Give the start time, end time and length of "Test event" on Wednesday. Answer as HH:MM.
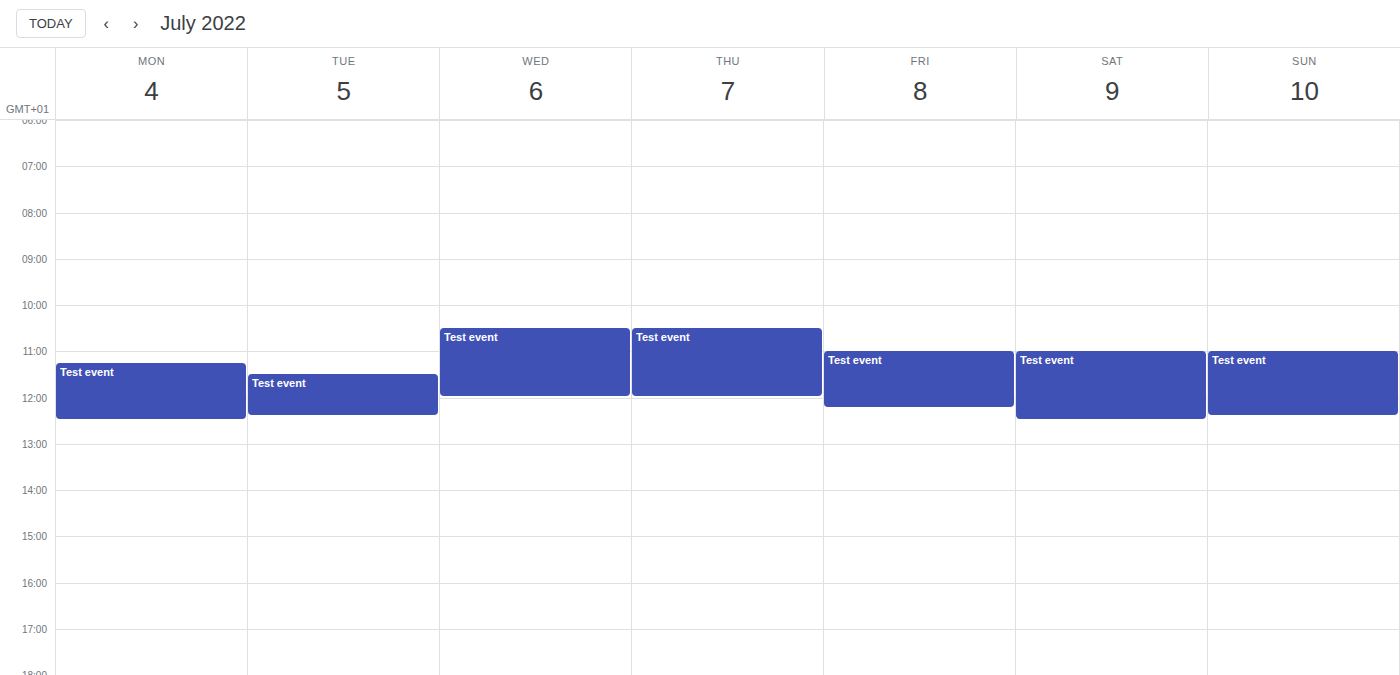
10:30 to 12:00, 1 hour 30 minutes